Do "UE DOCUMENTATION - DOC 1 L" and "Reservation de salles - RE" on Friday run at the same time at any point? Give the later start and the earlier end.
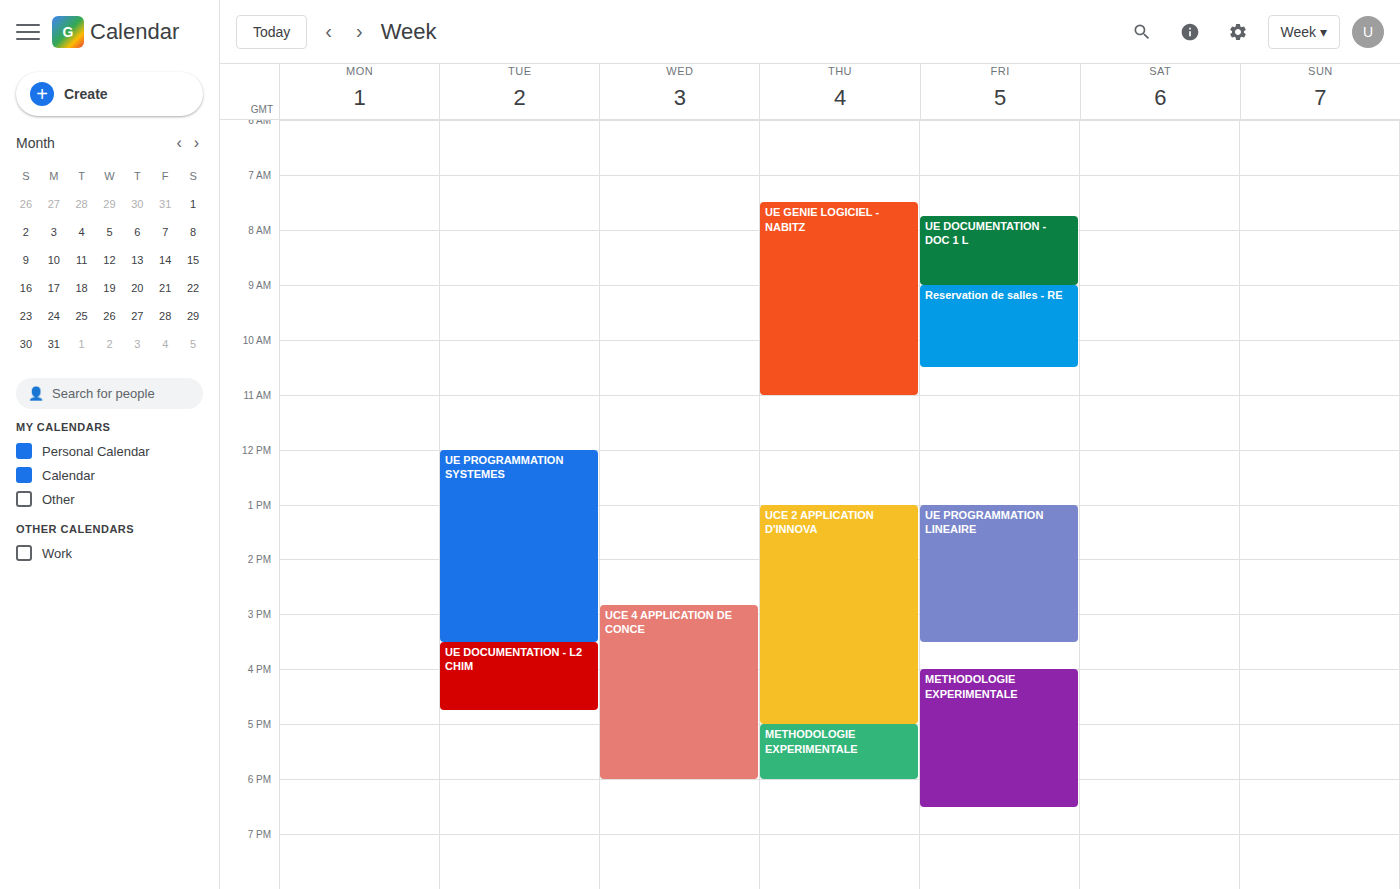
"UE DOCUMENTATION - DOC 1 L" ends at 9:00 AM, exactly when "Reservation de salles - RE" starts -- they touch but do not overlap.